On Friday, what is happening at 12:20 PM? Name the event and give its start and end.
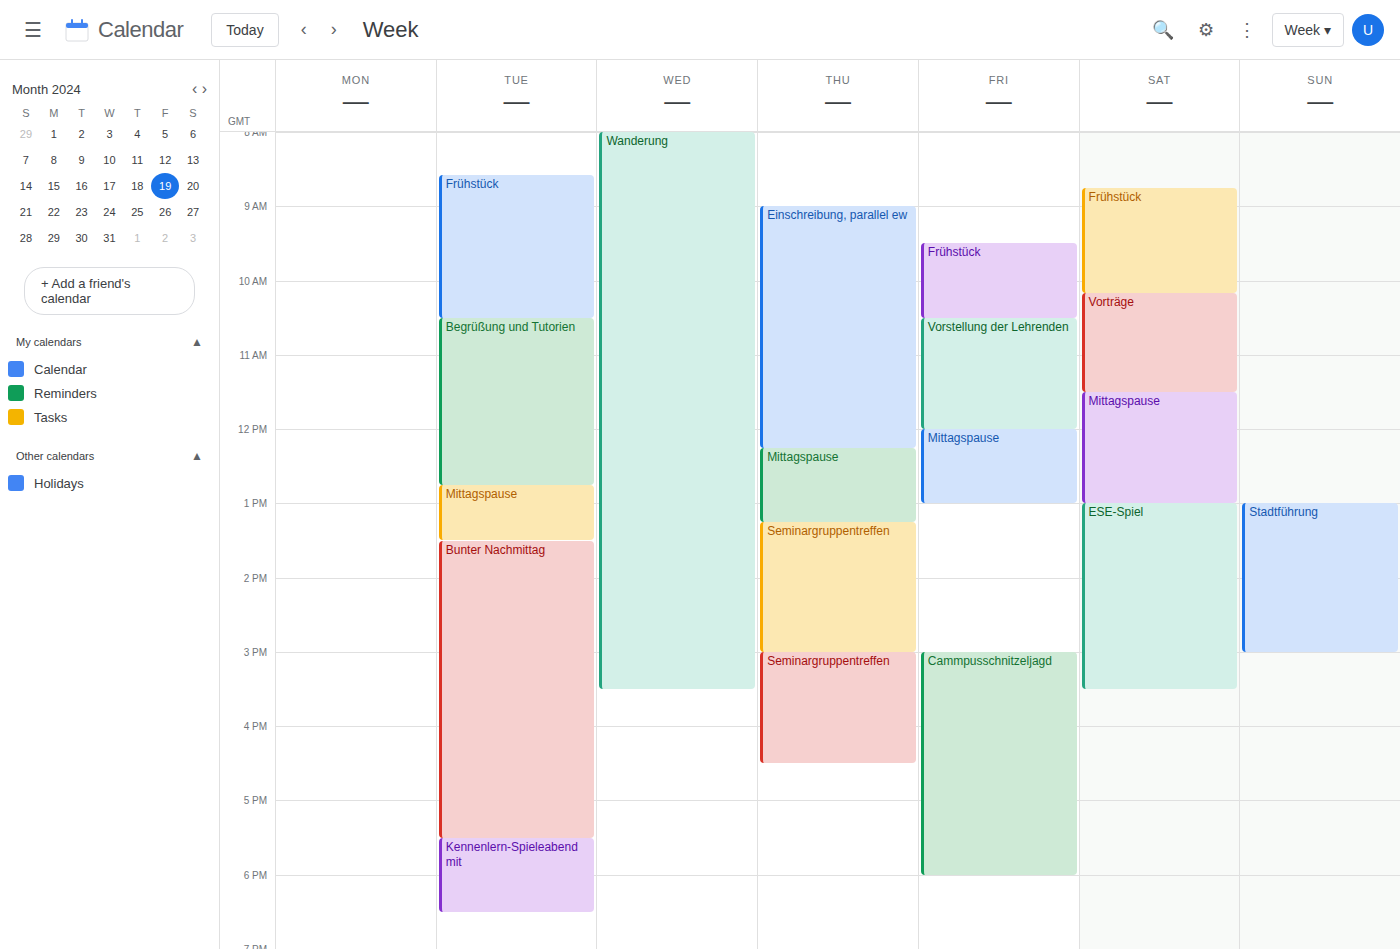
"Mittagspause", 12:00 PM to 1:00 PM